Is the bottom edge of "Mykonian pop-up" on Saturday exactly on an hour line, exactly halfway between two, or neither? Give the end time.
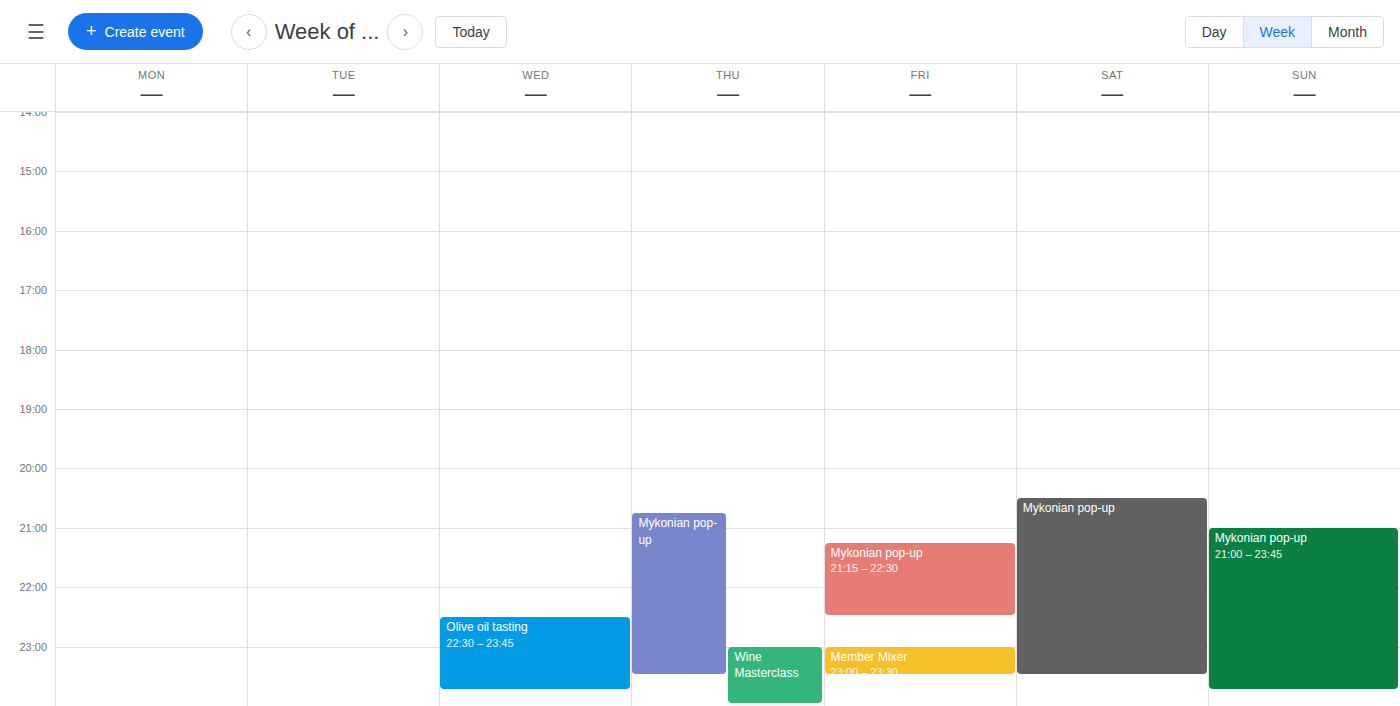
11:30 PM -- halfway between the 11 PM and 12 AM lines.